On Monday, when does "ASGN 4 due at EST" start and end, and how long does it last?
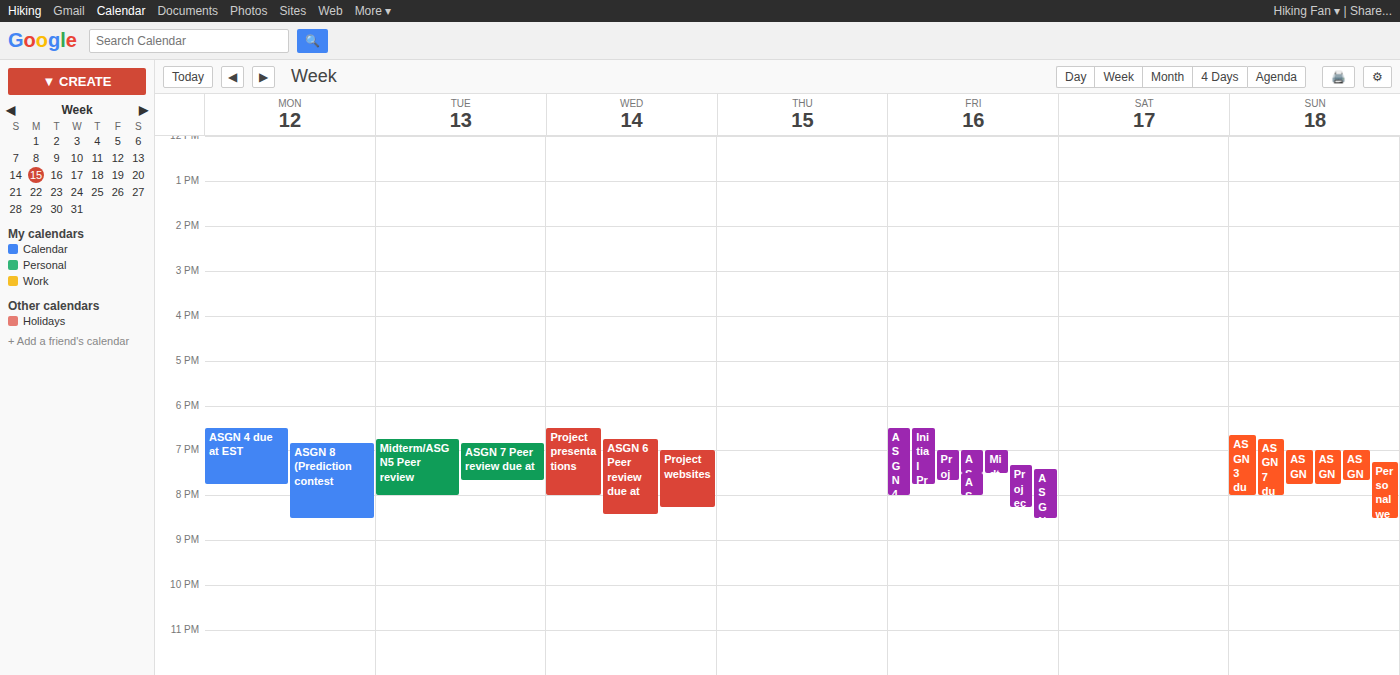
6:30 PM to 7:45 PM, 1 hour 15 minutes